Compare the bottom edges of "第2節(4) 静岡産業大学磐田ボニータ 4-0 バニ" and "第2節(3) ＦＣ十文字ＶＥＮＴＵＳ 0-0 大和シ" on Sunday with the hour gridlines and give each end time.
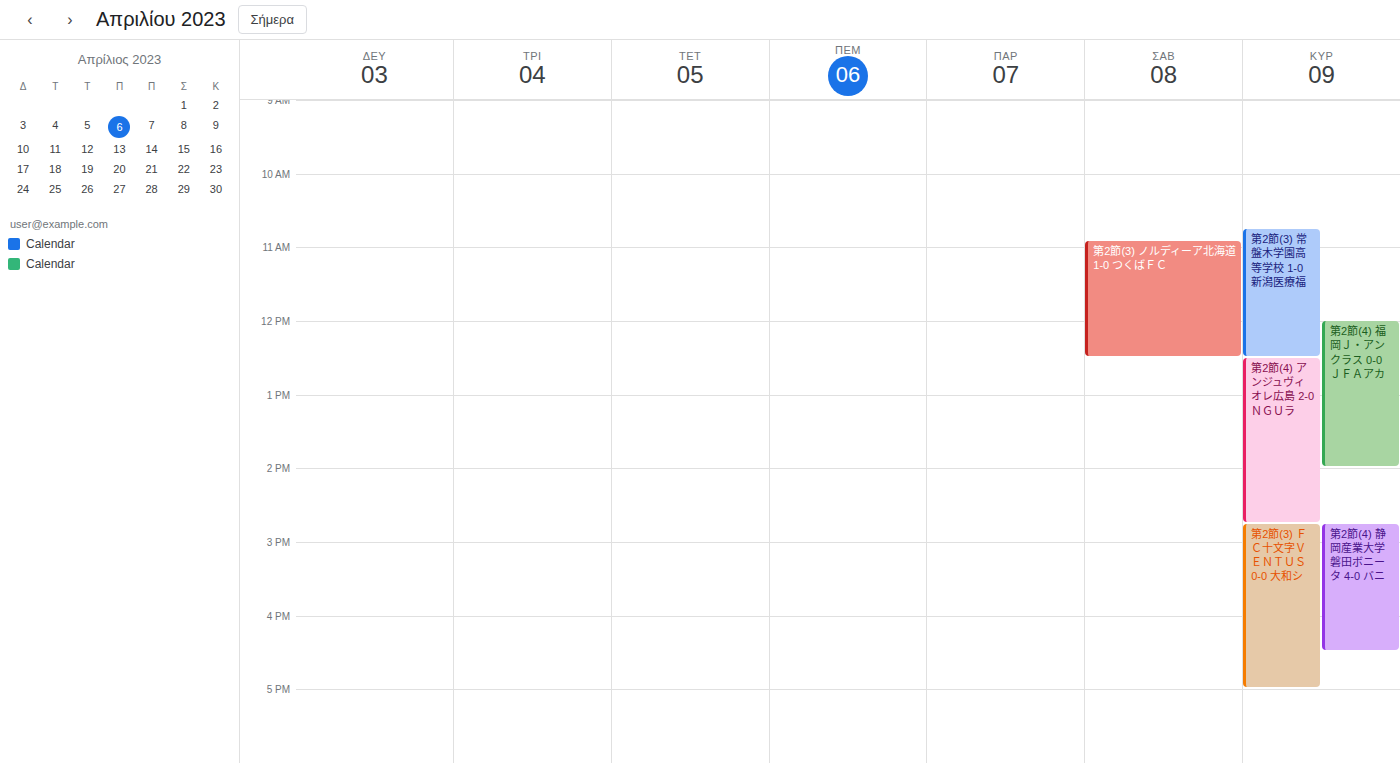
"第2節(4) 静岡産業大学磐田ボニータ 4-0 バニ": 4:30 PM, halfway between the 4 PM and 5 PM lines. "第2節(3) ＦＣ十文字ＶＥＮＴＵＳ 0-0 大和シ": 5:00 PM, exactly on the 5 PM line.